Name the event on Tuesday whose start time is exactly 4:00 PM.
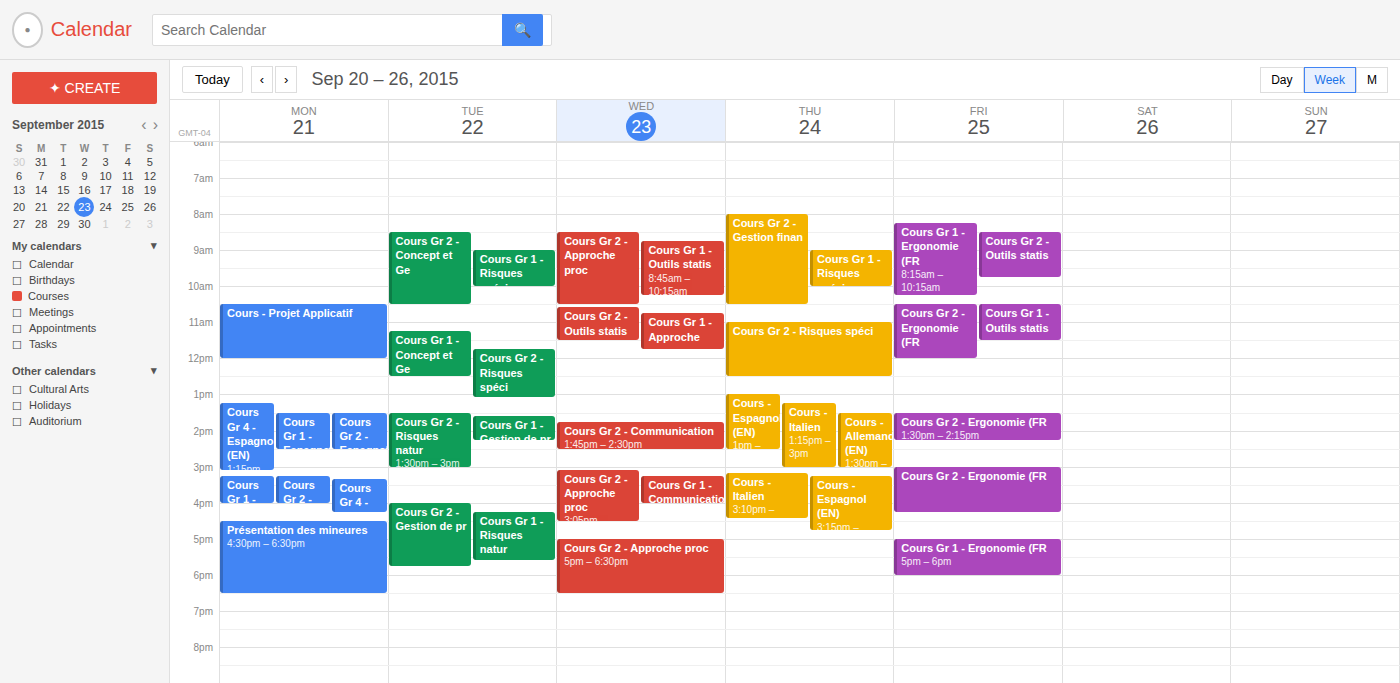
"Cours Gr 2 - Gestion de pr"